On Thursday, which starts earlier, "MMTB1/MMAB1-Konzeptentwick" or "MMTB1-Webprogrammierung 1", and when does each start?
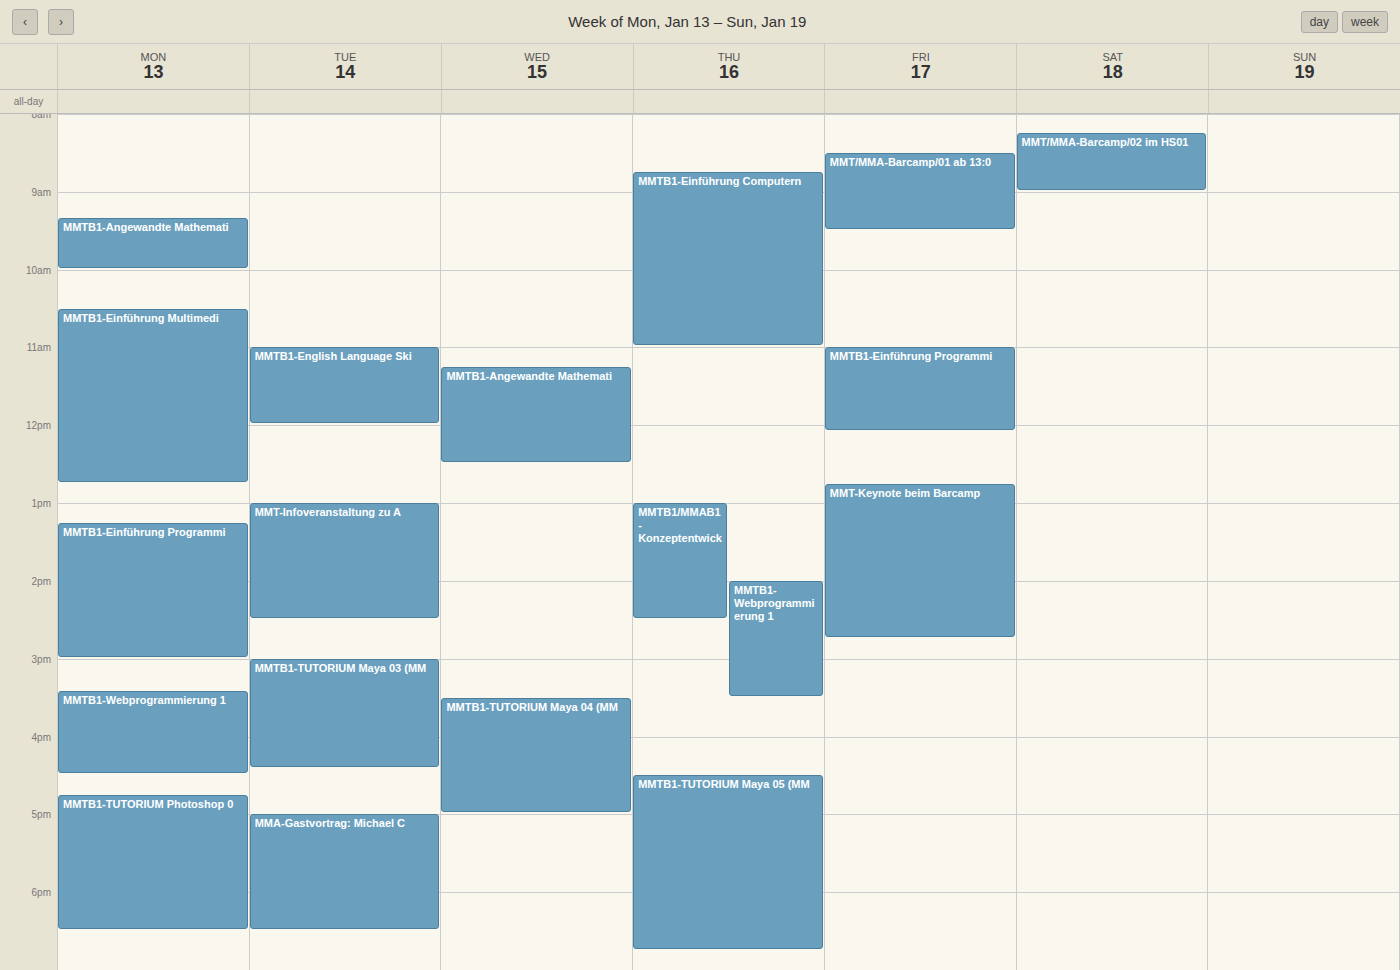
"MMTB1/MMAB1-Konzeptentwick" 1:00 PM; "MMTB1-Webprogrammierung 1" 2:00 PM.